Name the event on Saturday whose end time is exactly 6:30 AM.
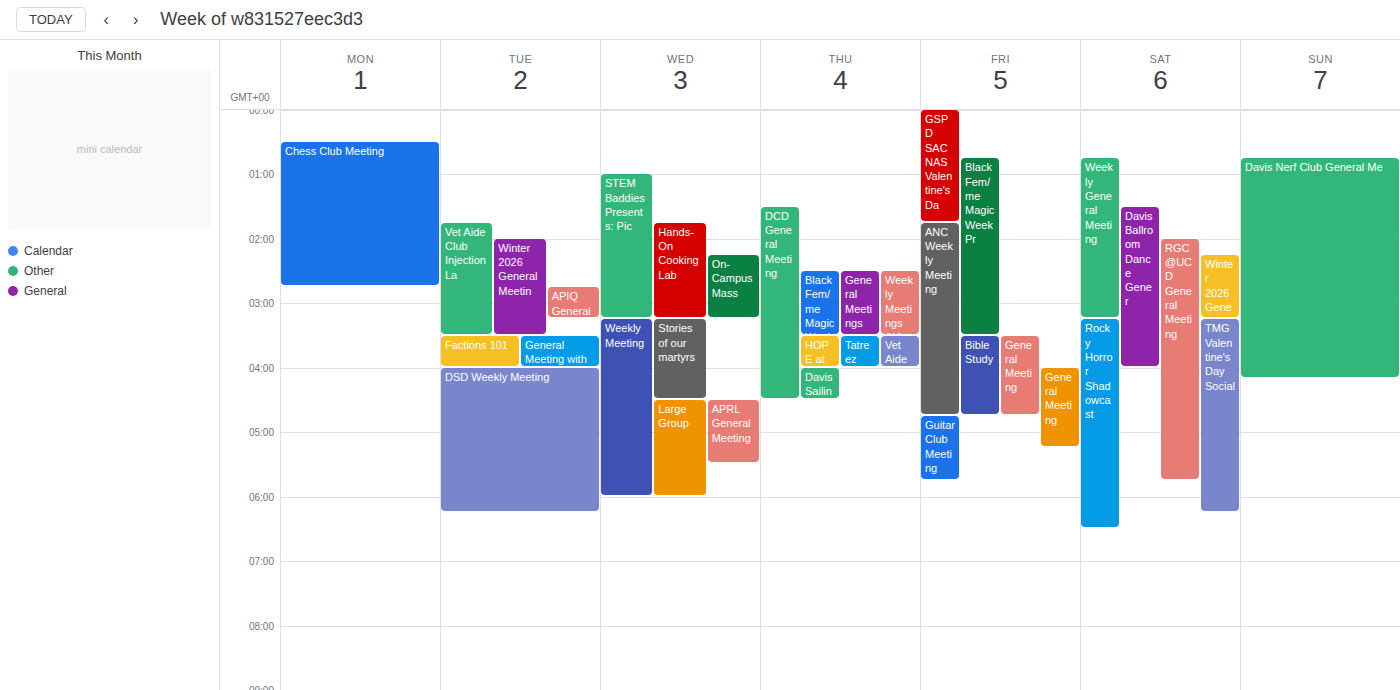
"Rocky Horror Shadowcast"